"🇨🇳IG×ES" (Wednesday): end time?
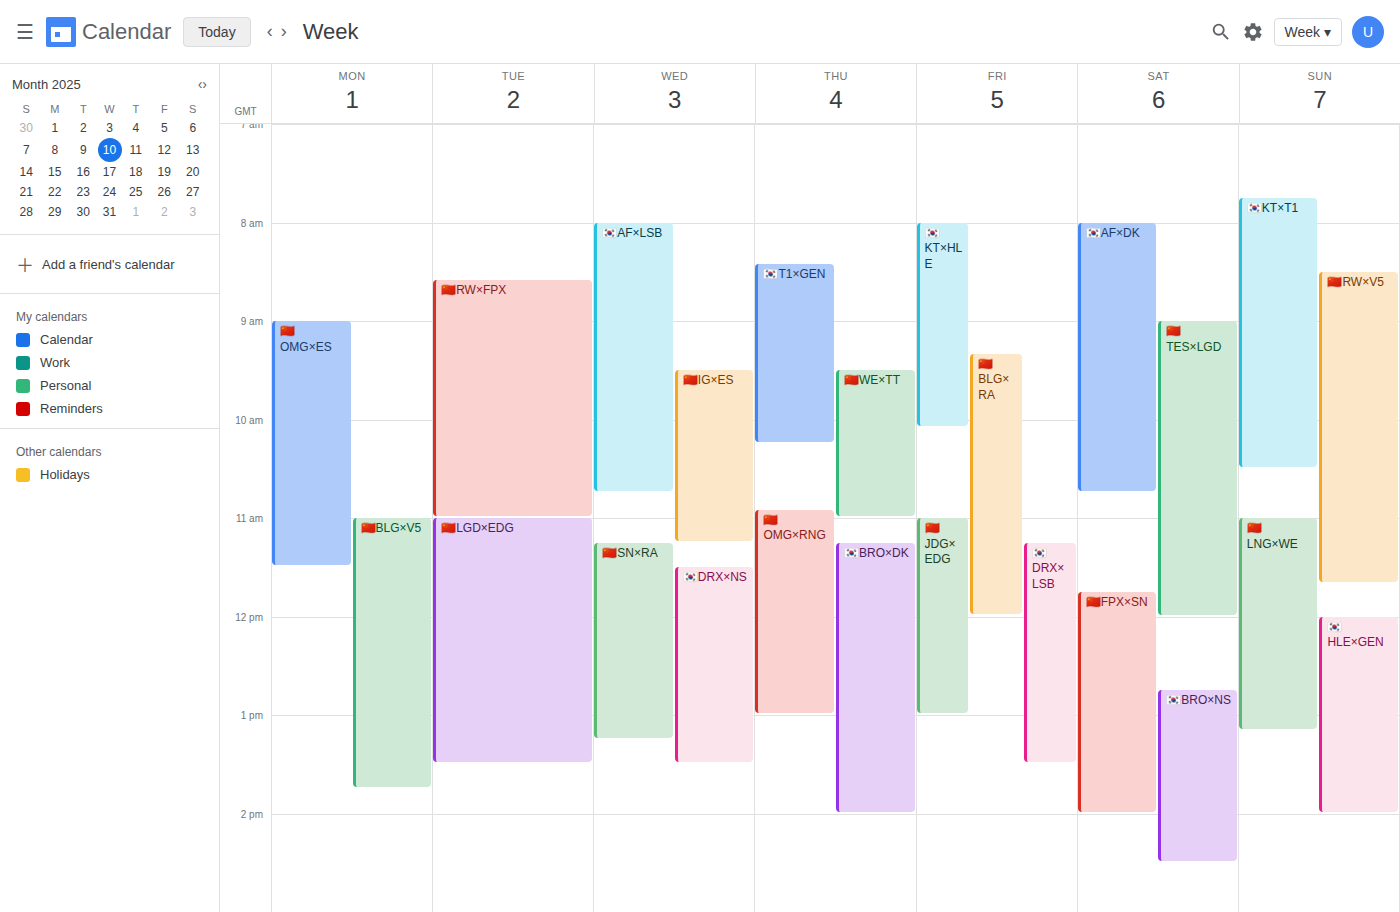
11:15 AM